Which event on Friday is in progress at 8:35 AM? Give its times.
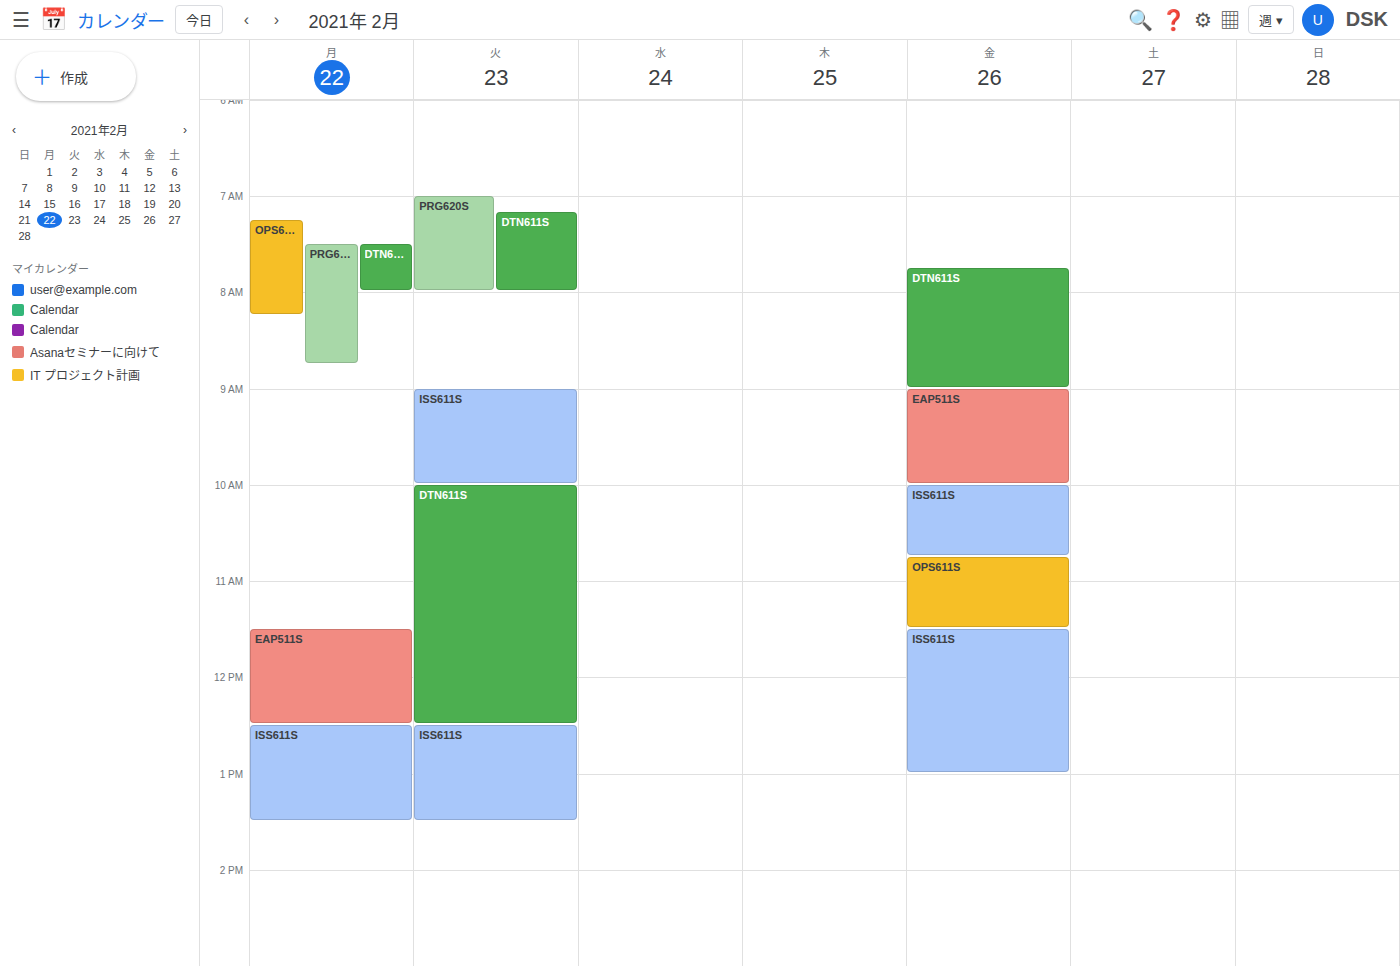
"DTN611S", 7:45 AM to 9:00 AM